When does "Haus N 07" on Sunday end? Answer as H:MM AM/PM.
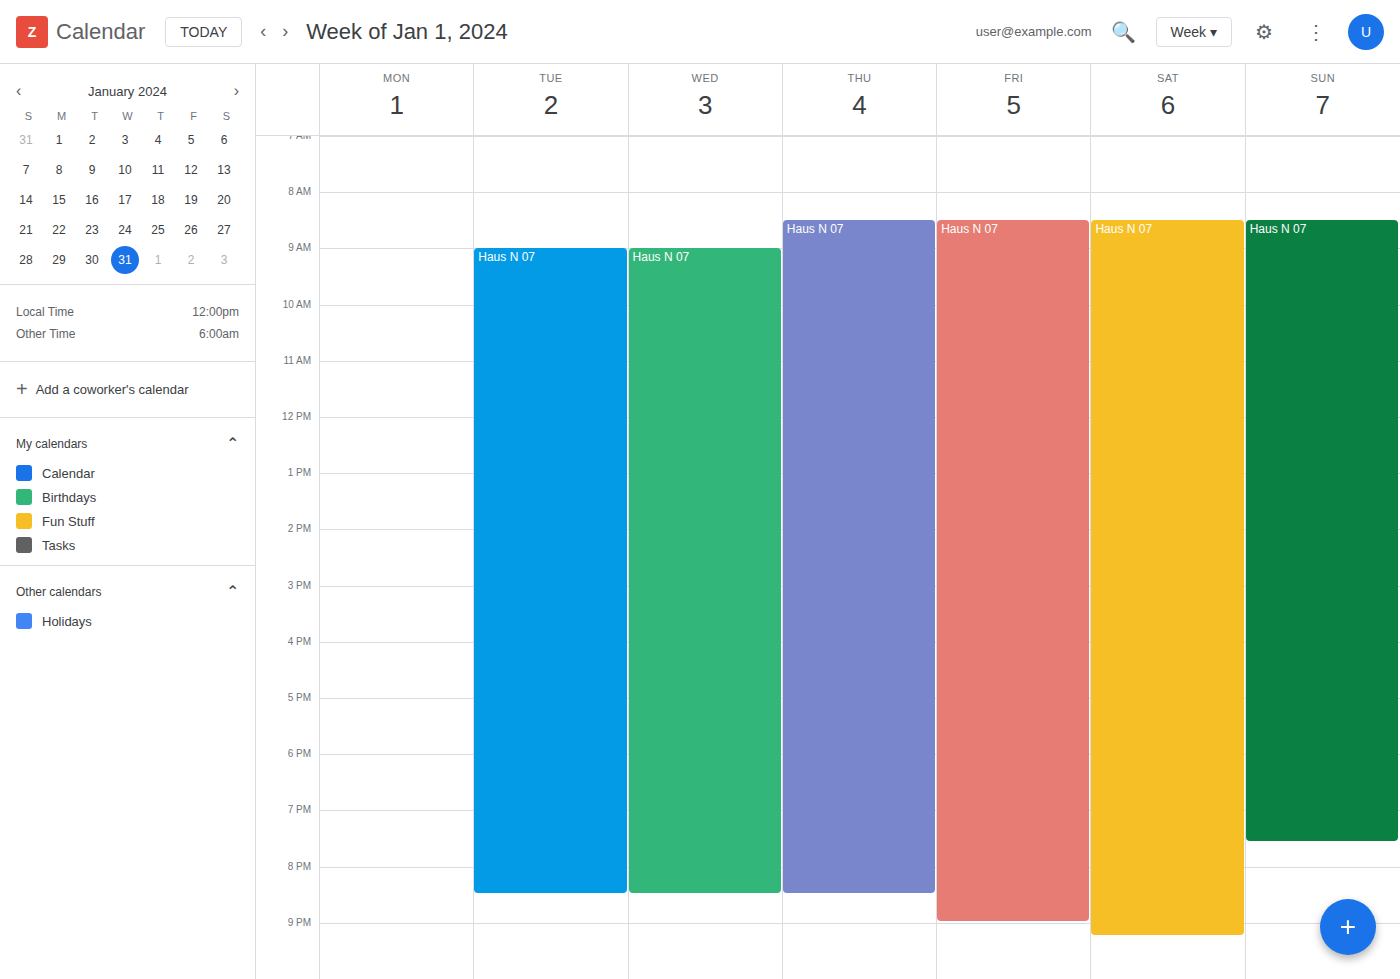
7:35 PM